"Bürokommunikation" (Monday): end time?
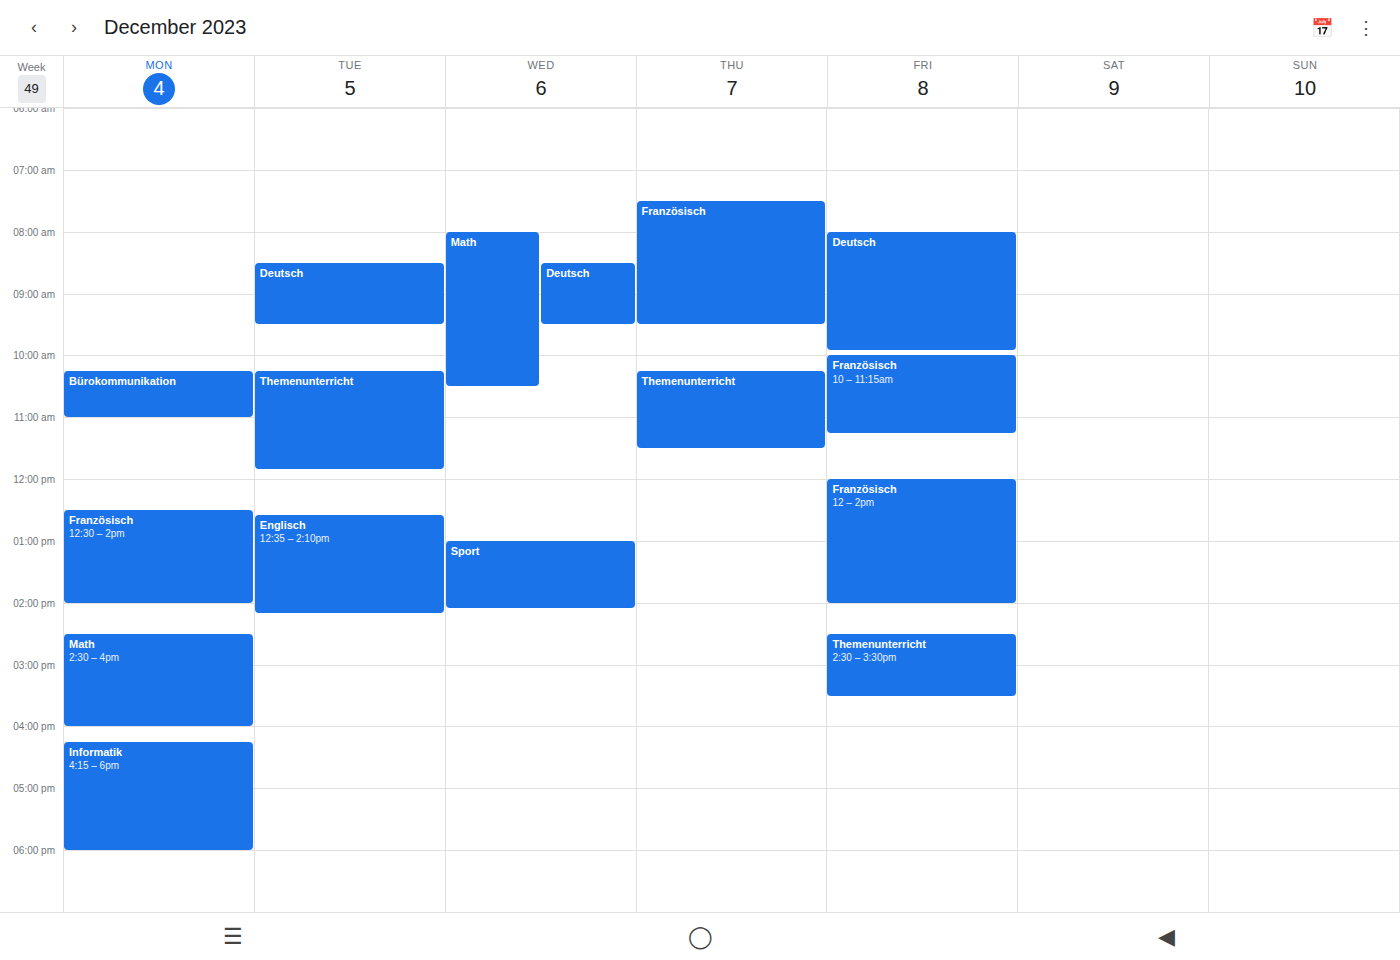
11:00 AM